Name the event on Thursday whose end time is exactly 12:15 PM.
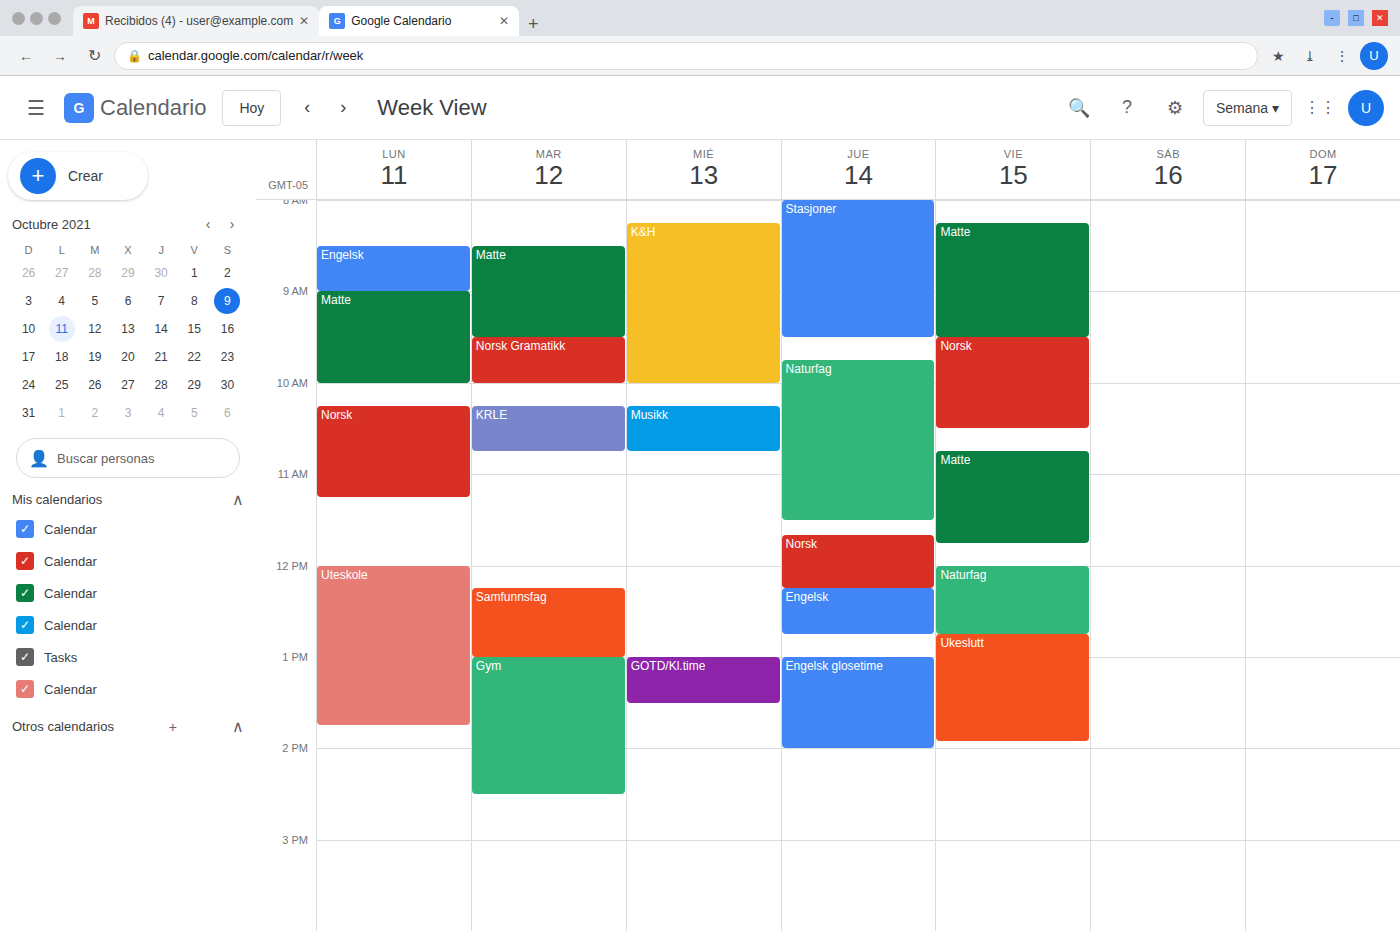
"Norsk"